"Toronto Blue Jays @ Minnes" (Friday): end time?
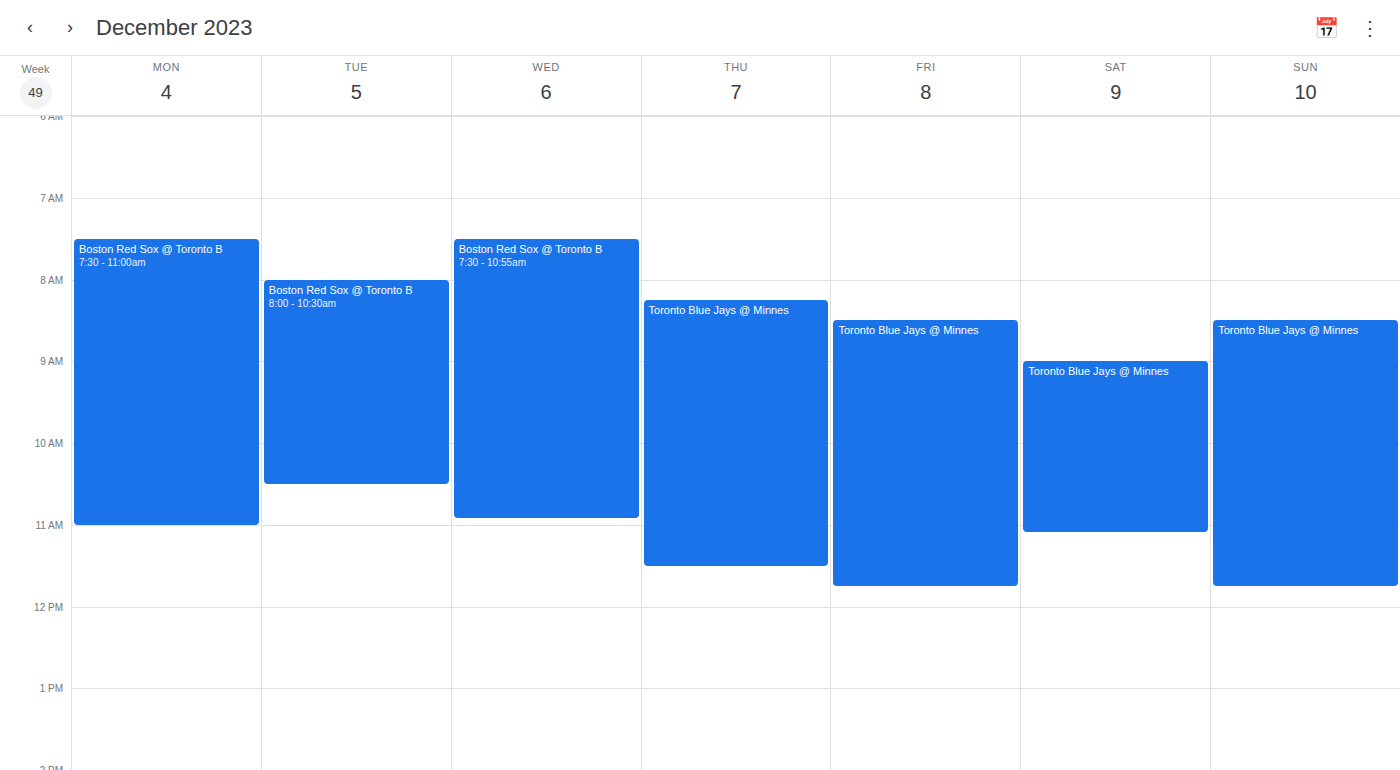
11:45 AM